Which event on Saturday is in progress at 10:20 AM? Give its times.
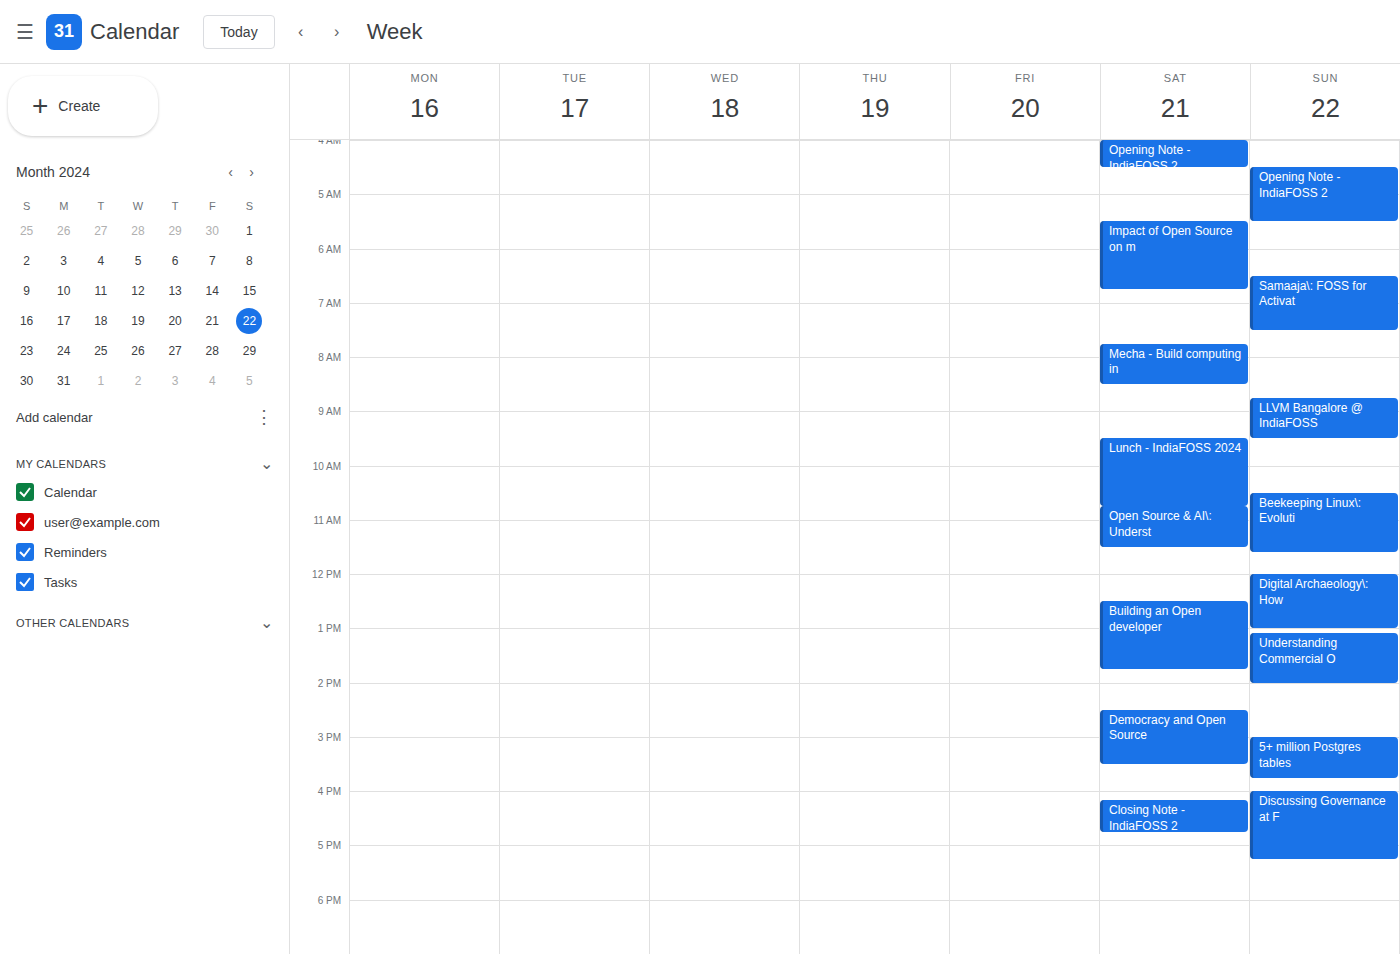
"Lunch - IndiaFOSS 2024", 9:30 AM to 10:45 AM